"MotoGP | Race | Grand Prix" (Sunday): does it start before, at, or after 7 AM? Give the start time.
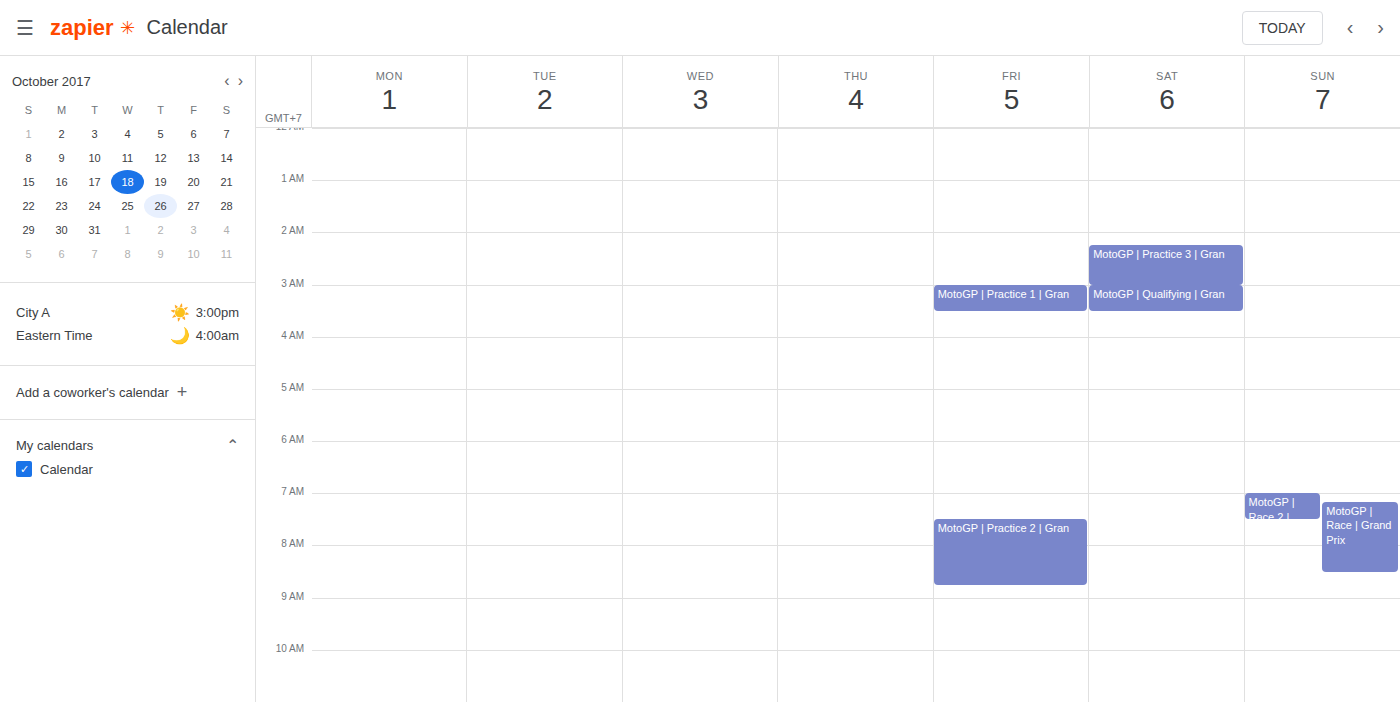
7:10 AM -- after 7 AM, 10 minutes below the 7 AM line.